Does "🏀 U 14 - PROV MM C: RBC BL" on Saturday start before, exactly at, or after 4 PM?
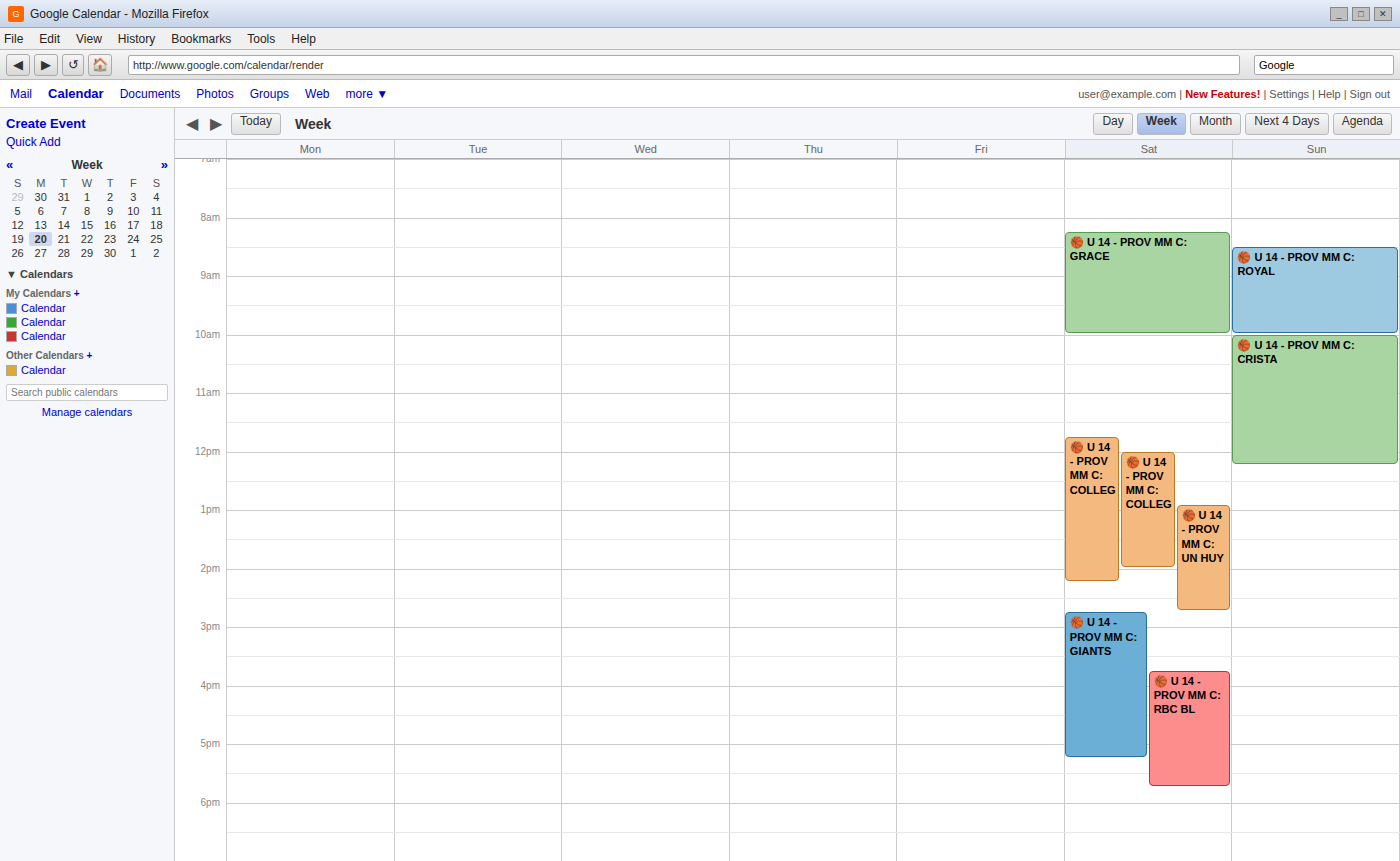
3:45 PM -- before 4 PM, 15 minutes above the 4 PM line.